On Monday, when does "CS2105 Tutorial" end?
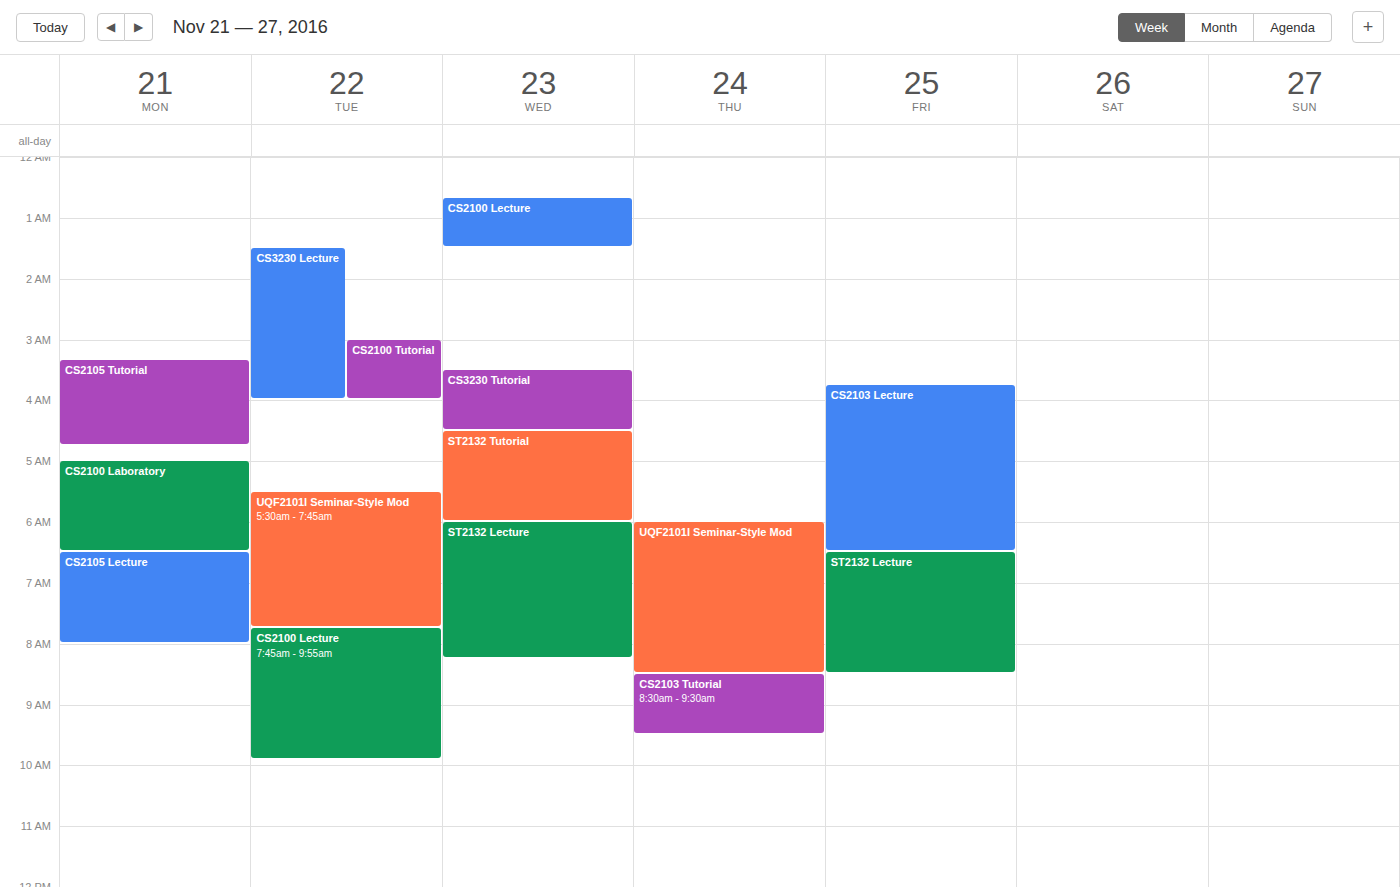
4:45 AM